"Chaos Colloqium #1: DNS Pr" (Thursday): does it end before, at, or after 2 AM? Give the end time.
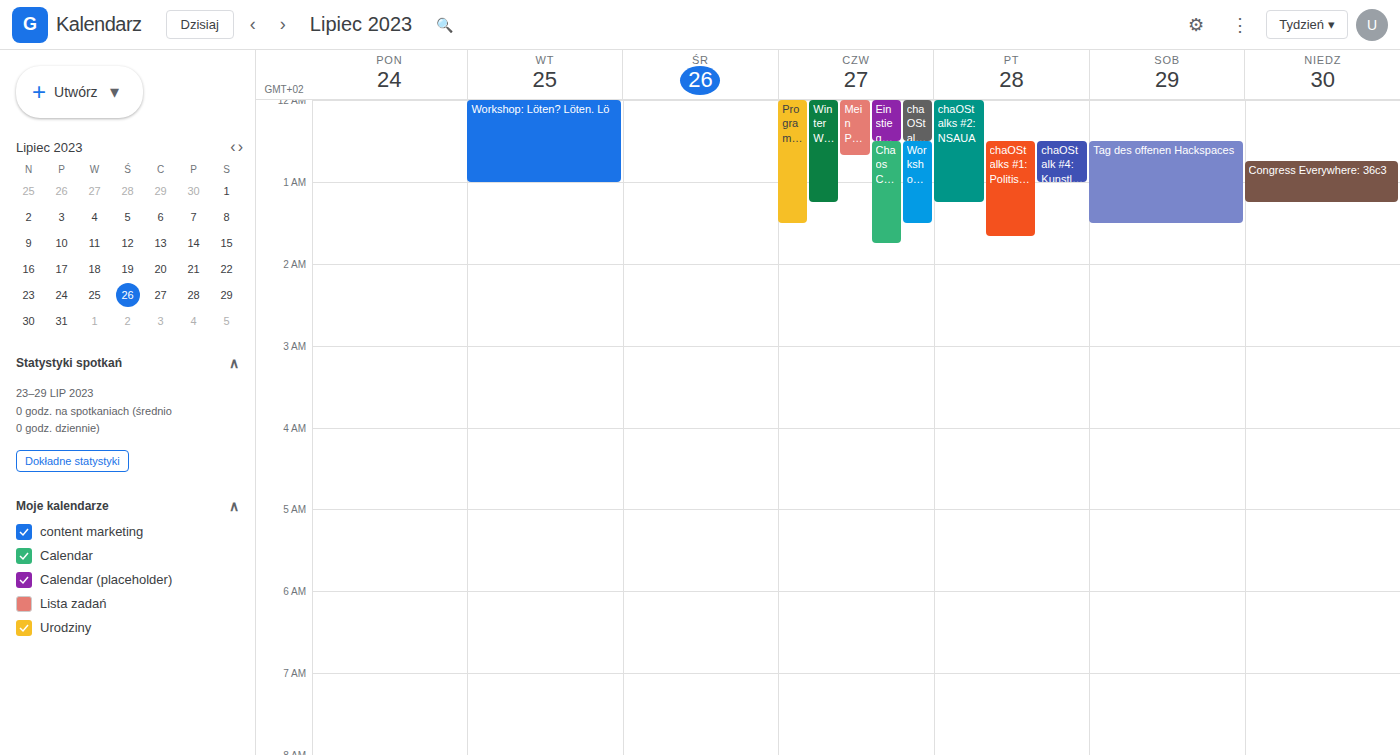
1:45 AM -- before 2 AM, 15 minutes above the 2 AM line.